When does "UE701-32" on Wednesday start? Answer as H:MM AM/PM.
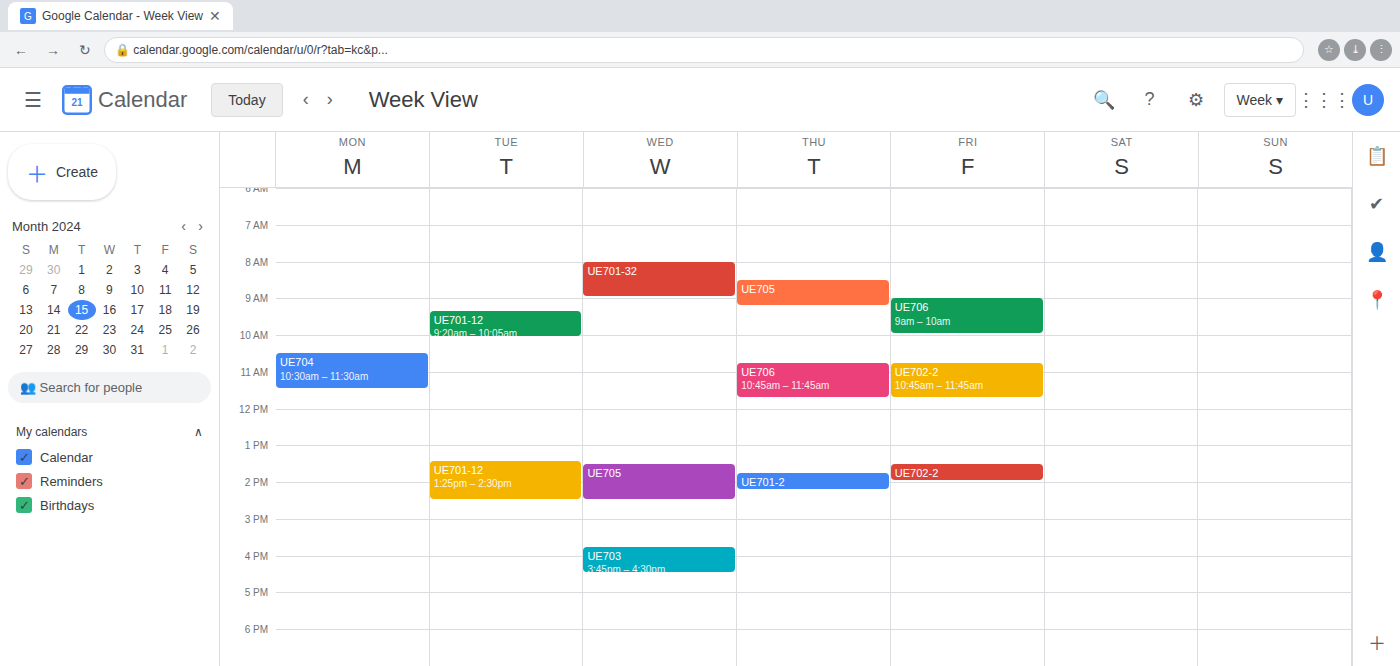
8:00 AM